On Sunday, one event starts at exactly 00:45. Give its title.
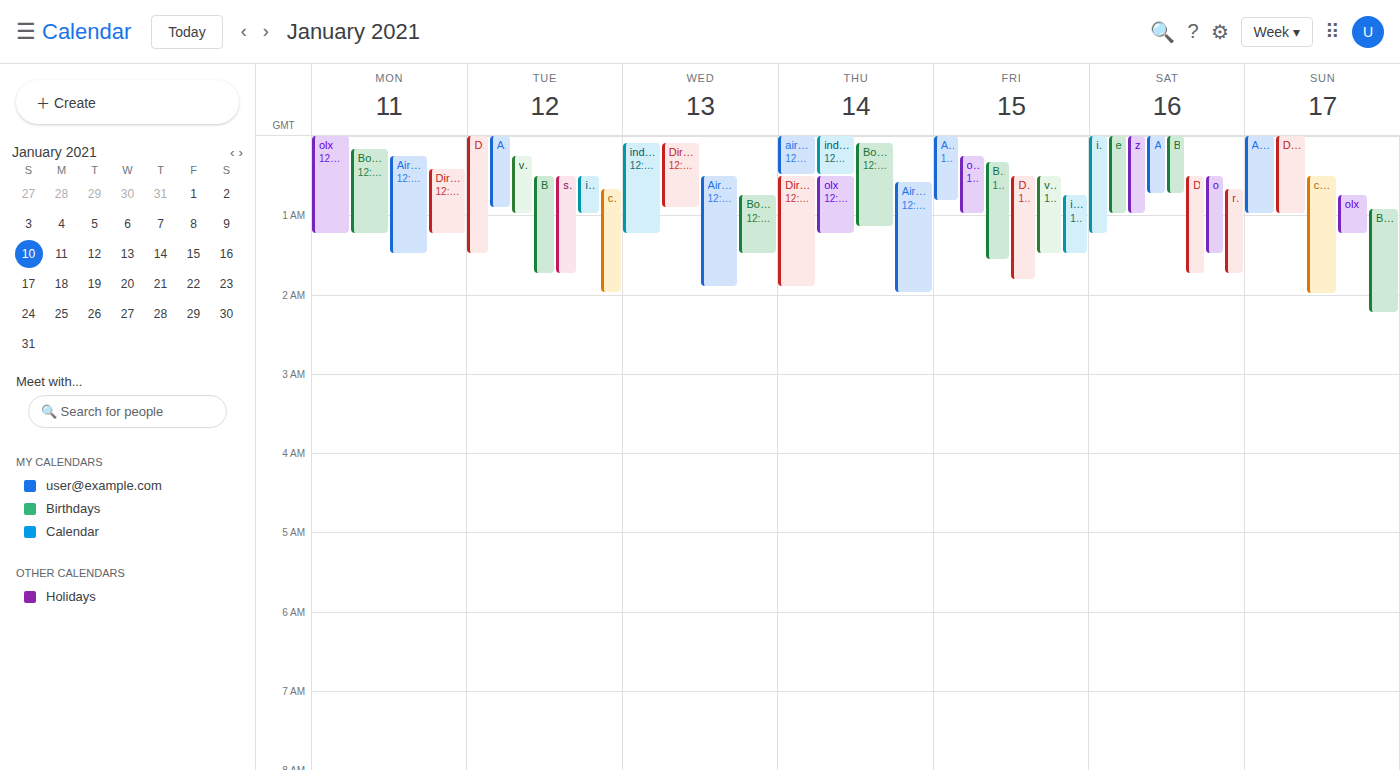
"olx"